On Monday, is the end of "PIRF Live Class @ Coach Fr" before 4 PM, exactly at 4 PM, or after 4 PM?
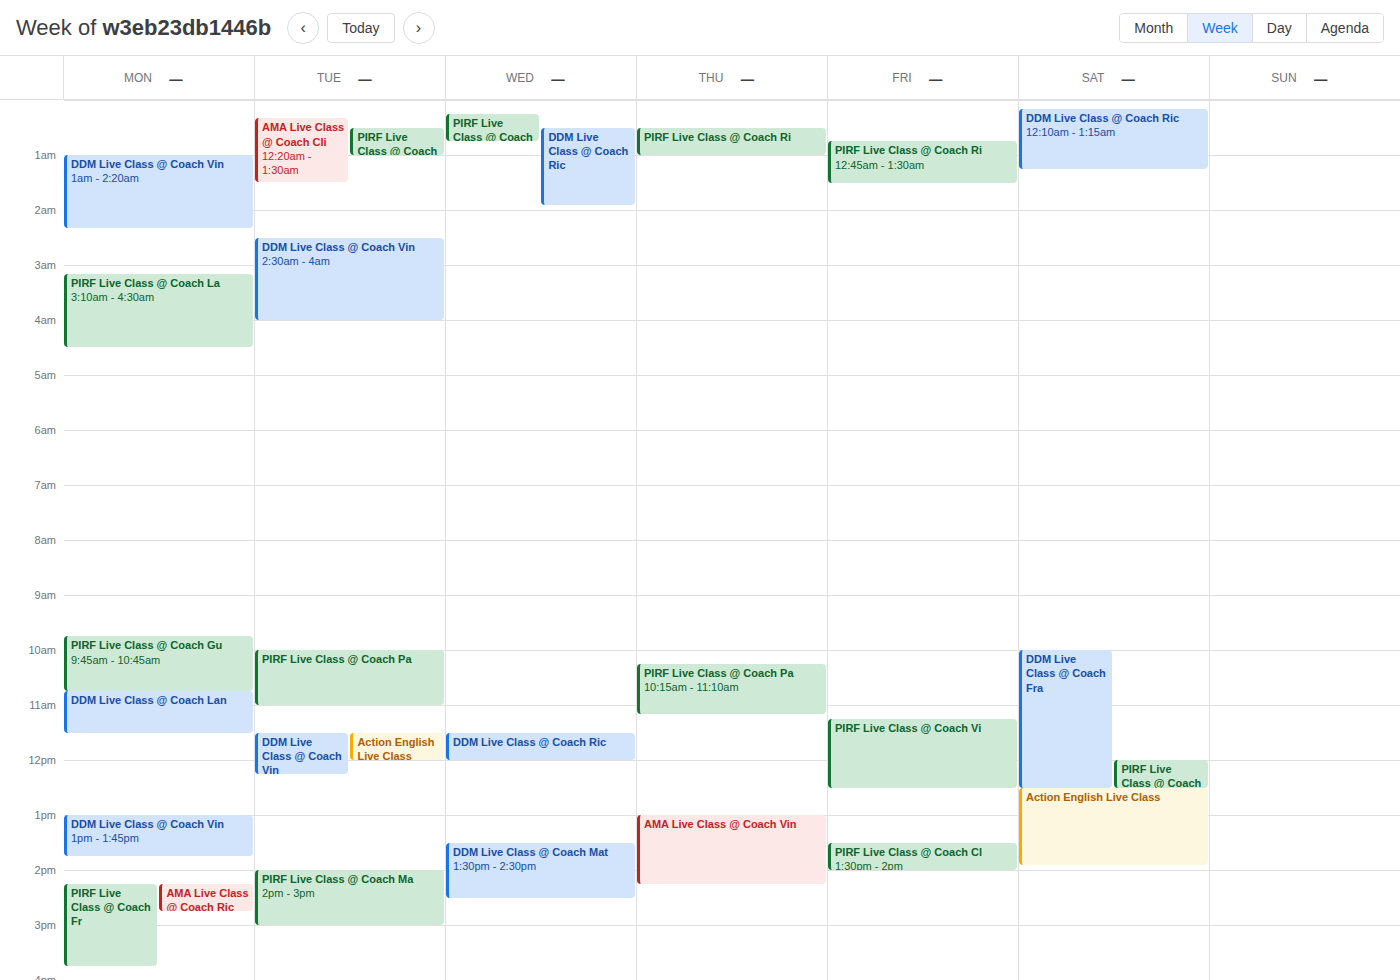
3:45 PM -- before 4 PM, 15 minutes above the 4 PM line.